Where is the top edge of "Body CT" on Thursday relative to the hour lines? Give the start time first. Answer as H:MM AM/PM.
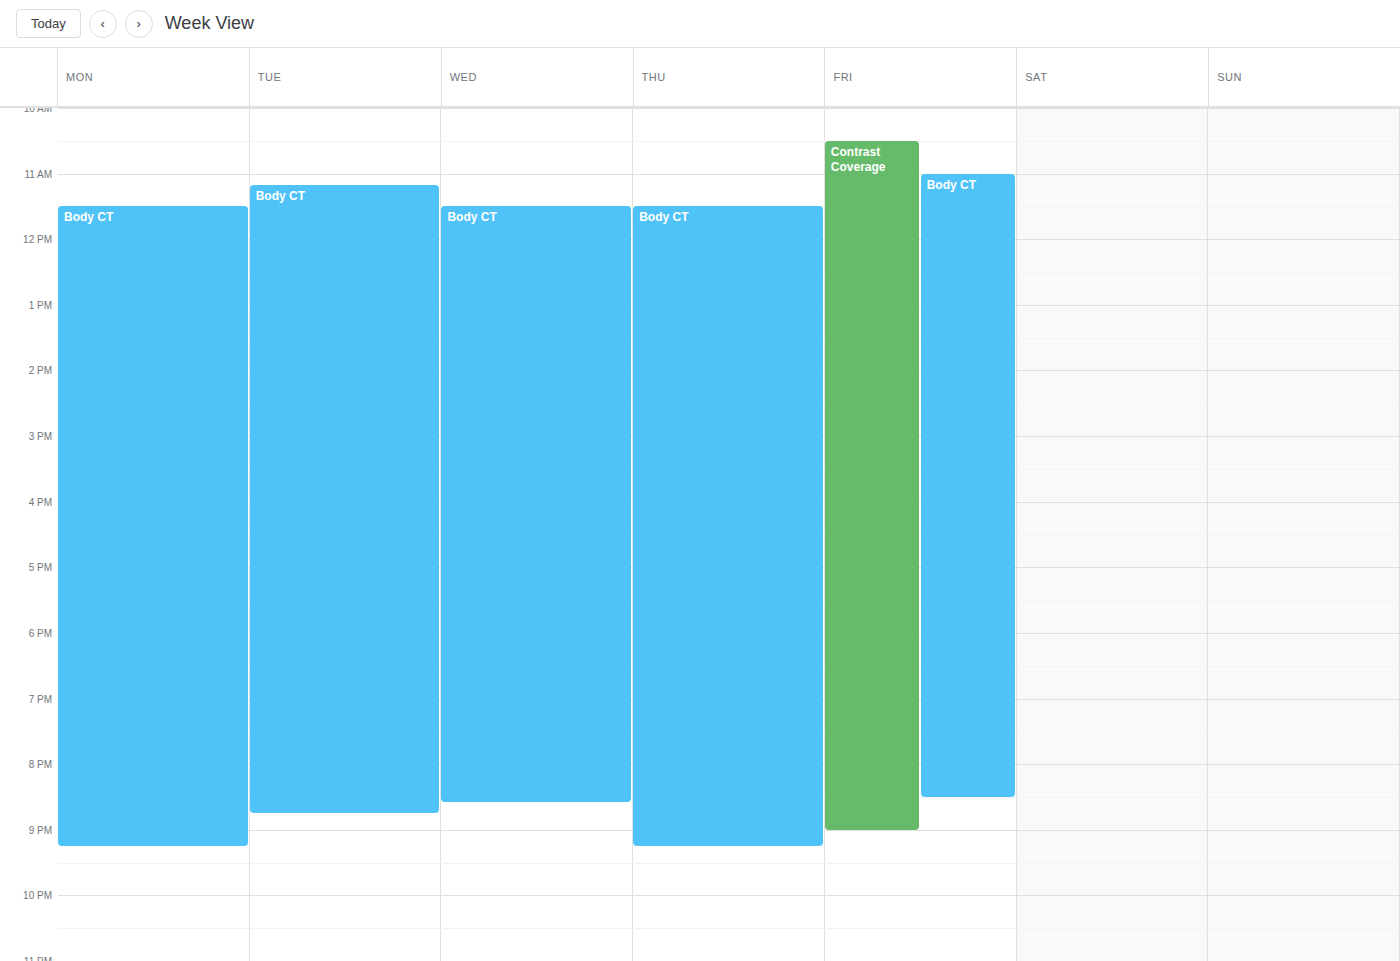
11:30 AM -- halfway between the 11 AM and 12 PM lines.